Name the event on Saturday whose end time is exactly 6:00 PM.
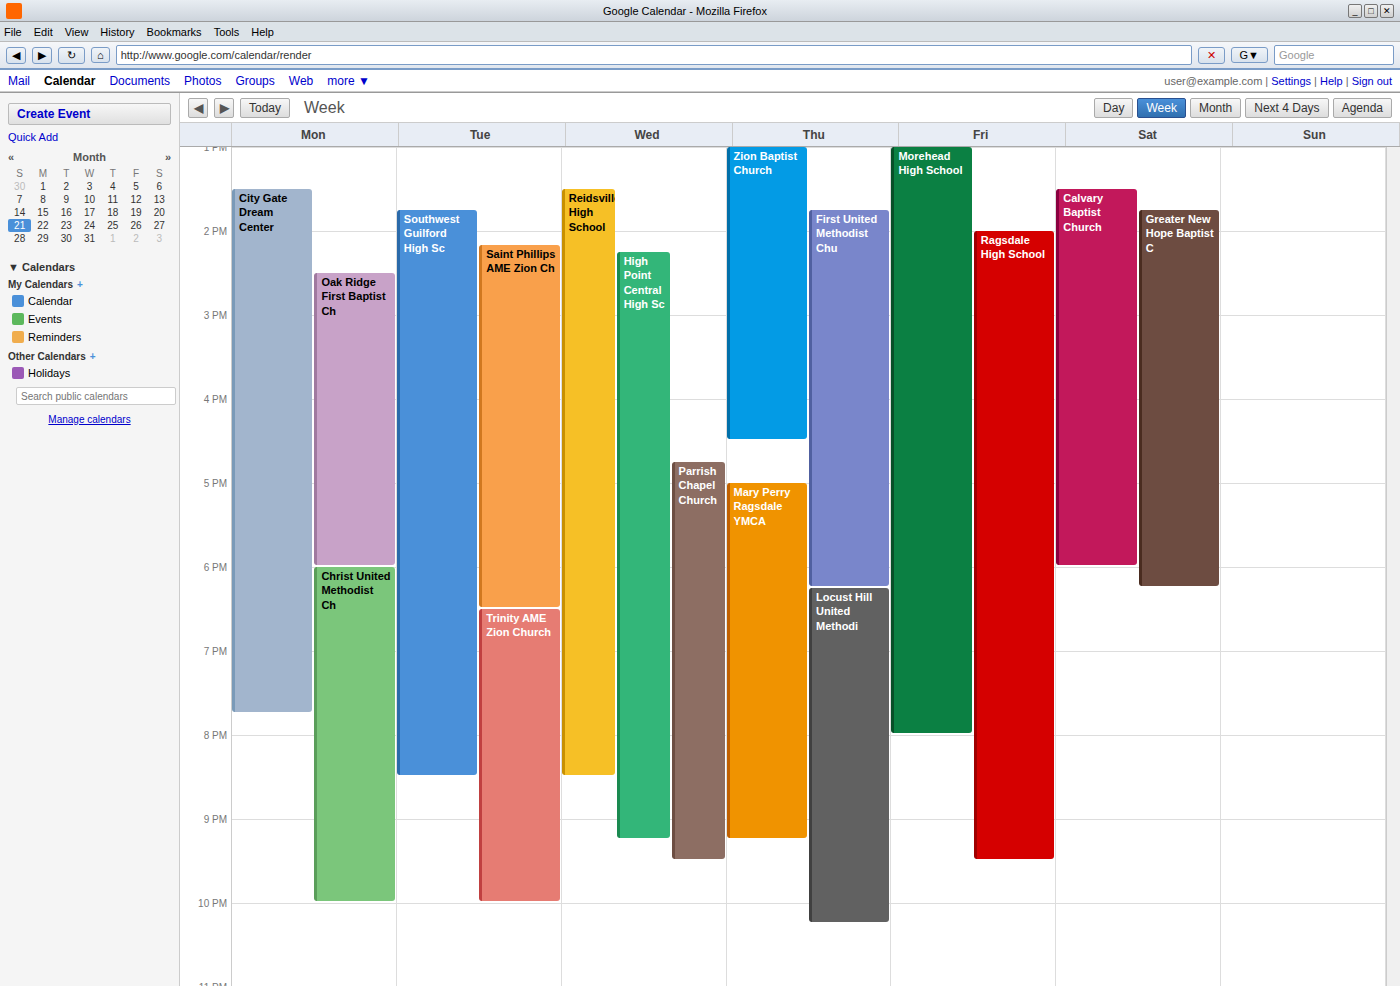
"Calvary Baptist Church"